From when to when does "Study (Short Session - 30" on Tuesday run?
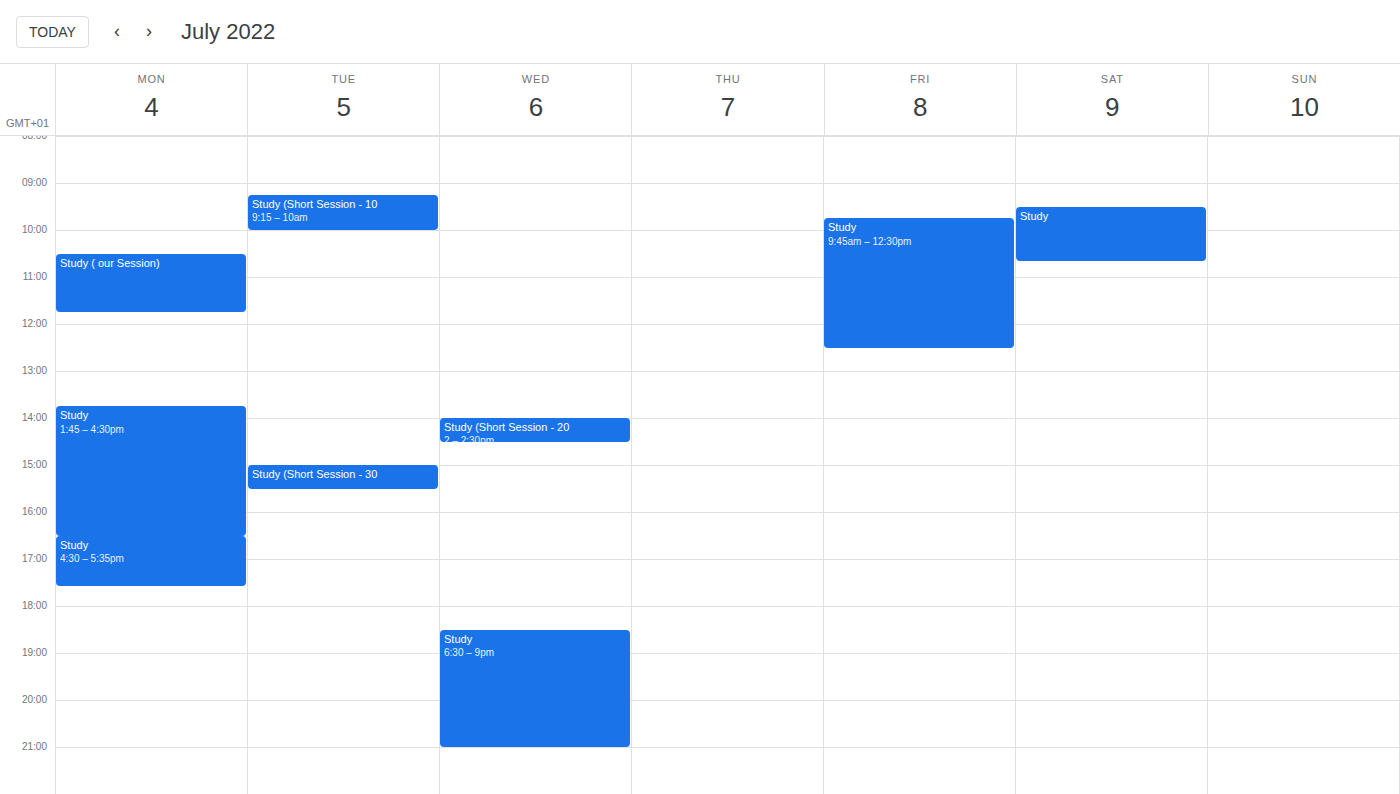
15:00 to 15:30